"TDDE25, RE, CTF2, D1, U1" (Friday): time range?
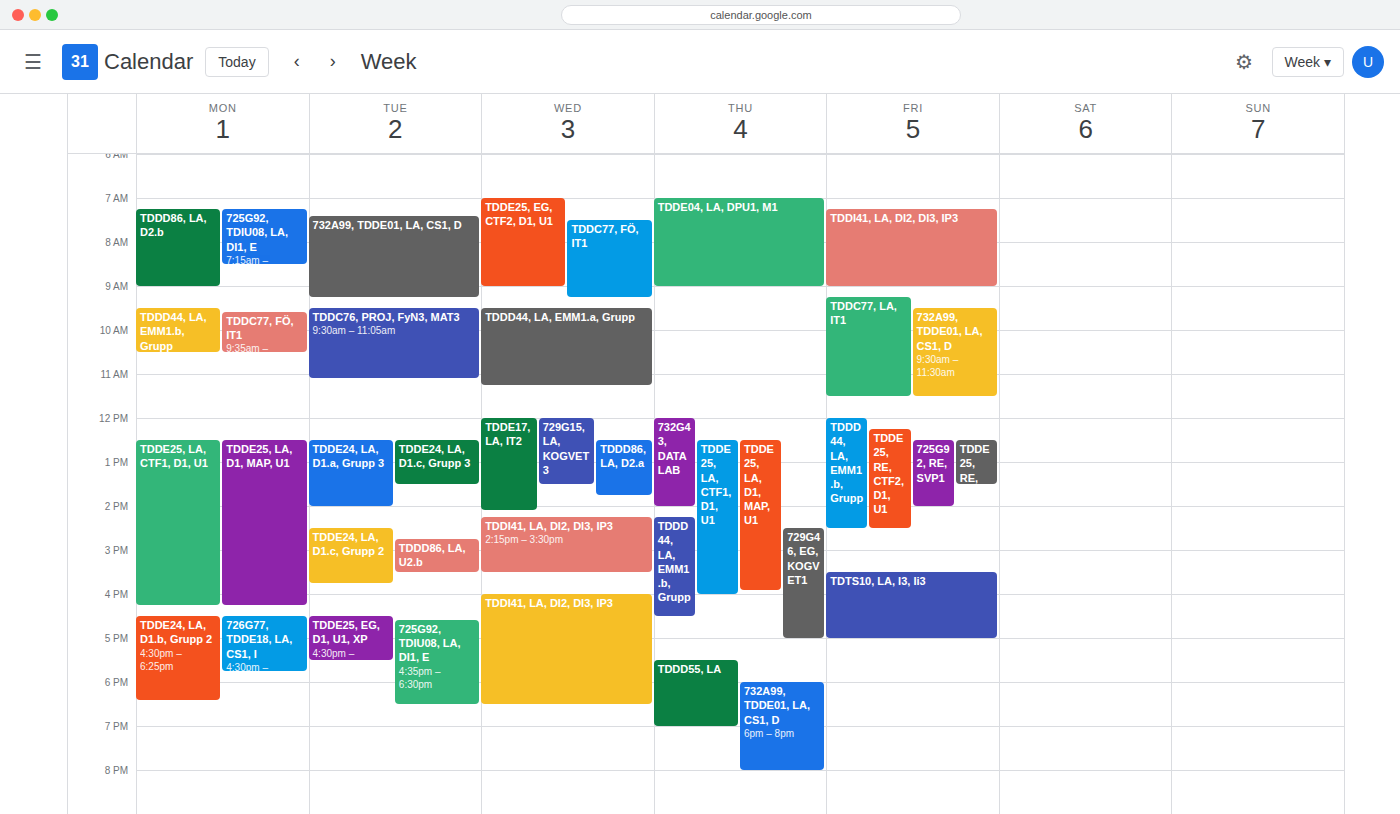
12:15 PM to 2:30 PM